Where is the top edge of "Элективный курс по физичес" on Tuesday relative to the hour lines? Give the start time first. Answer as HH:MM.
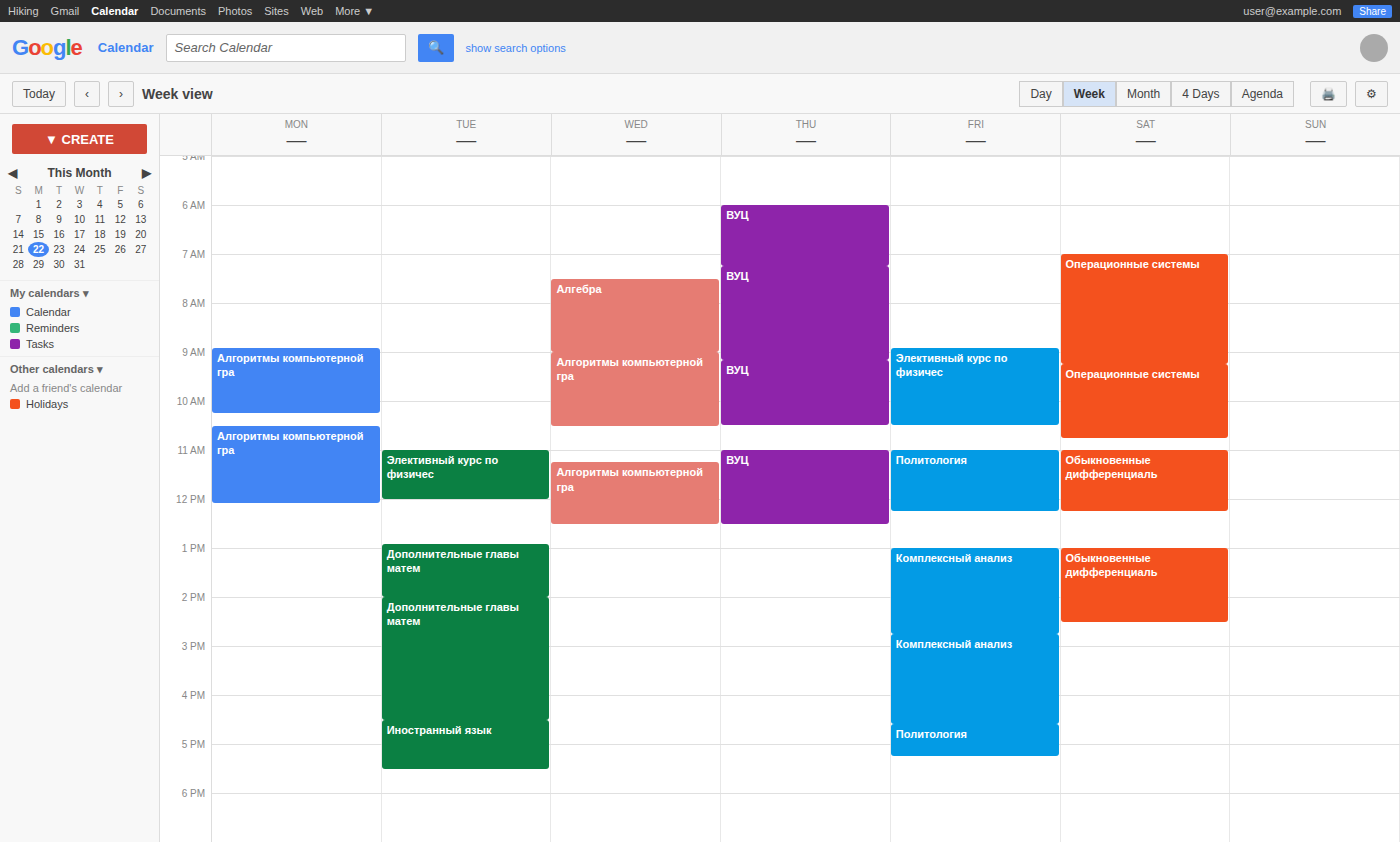
11:00 -- exactly on the 11:00 line.